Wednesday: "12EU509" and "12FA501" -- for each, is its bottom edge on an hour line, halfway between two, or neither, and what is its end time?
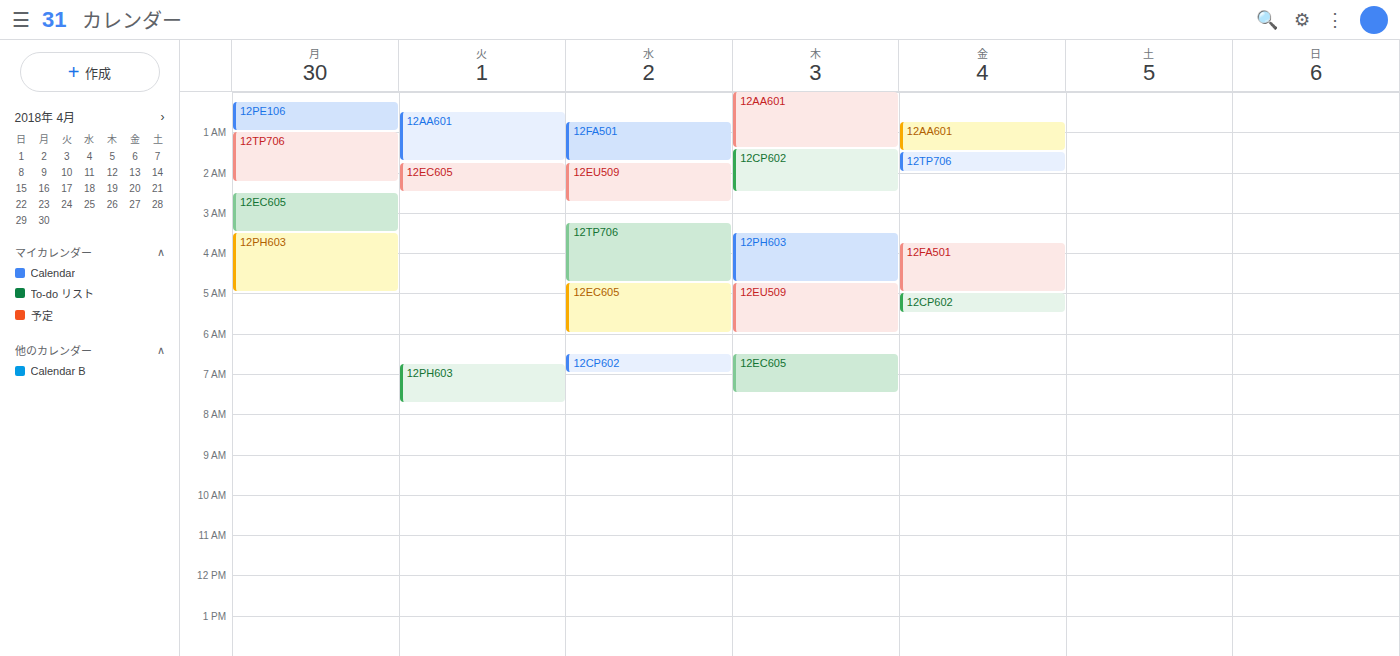
"12EU509": 02:45, neither: three quarters of the way from the 02:00 line to the 03:00 line. "12FA501": 01:45, neither: three quarters of the way from the 01:00 line to the 02:00 line.